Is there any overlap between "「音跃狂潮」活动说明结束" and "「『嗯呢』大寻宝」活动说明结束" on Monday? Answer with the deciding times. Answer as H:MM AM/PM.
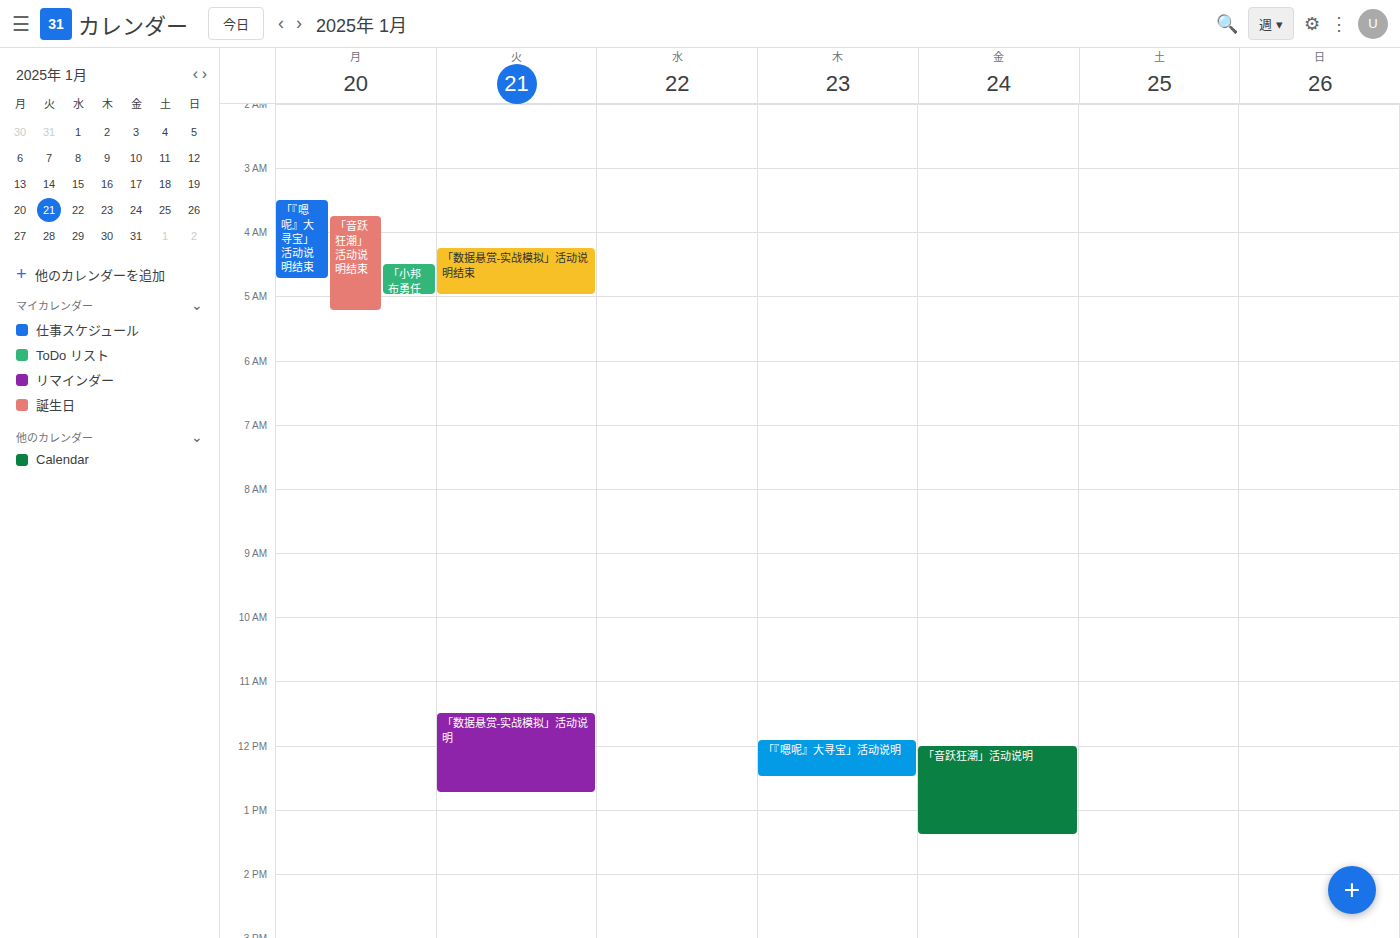
"「音跃狂潮」活动说明结束" starts at 3:45 AM, before "「『嗯呢』大寻宝」活动说明结束" ends at 4:45 AM -- they overlap.